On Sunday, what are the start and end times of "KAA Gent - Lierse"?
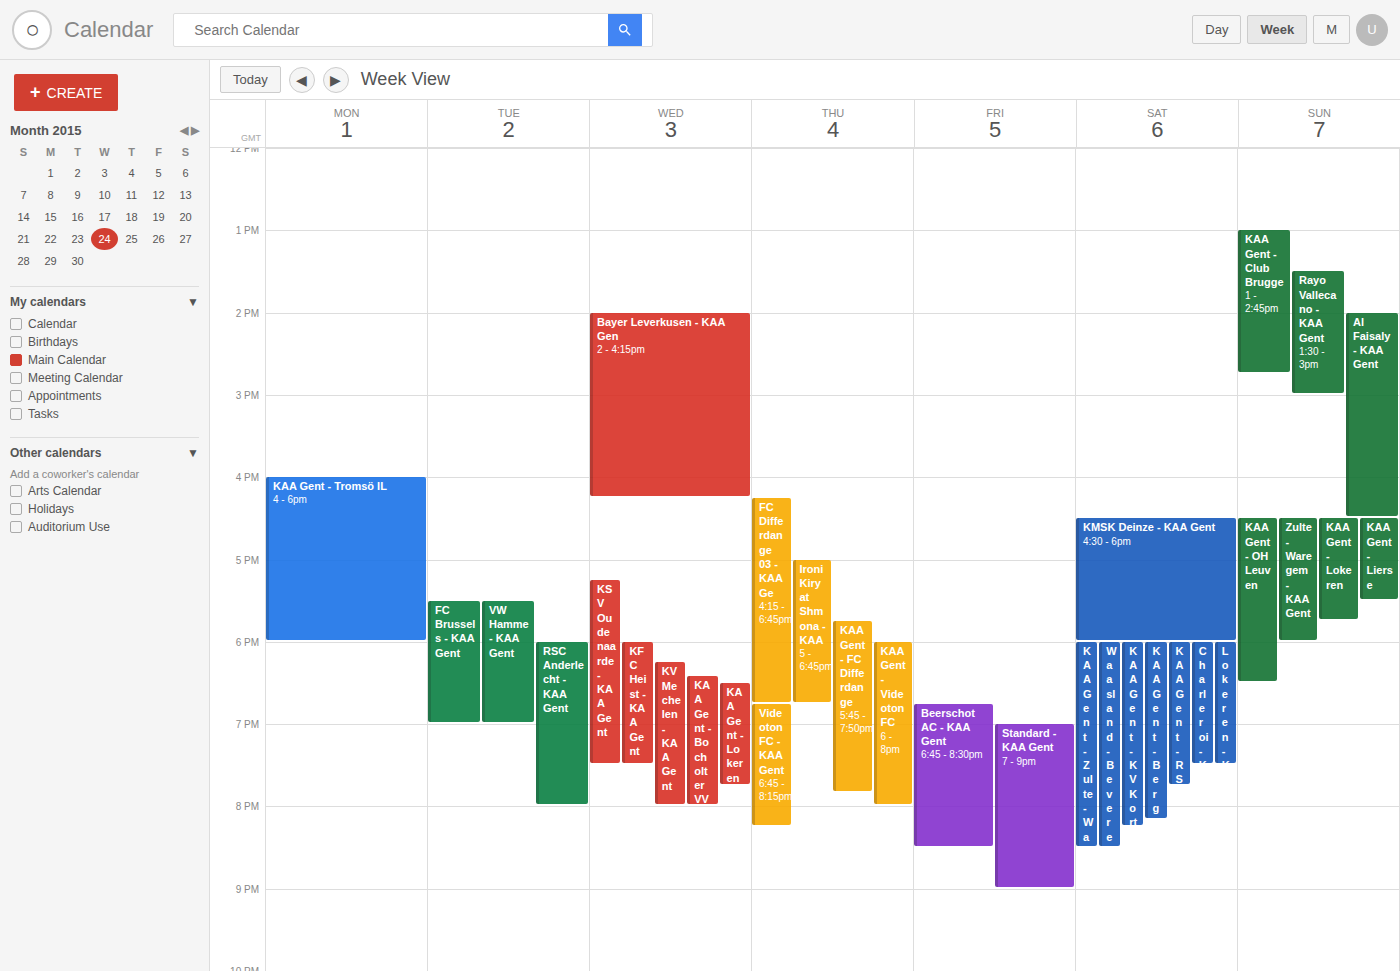
4:30 PM to 5:30 PM